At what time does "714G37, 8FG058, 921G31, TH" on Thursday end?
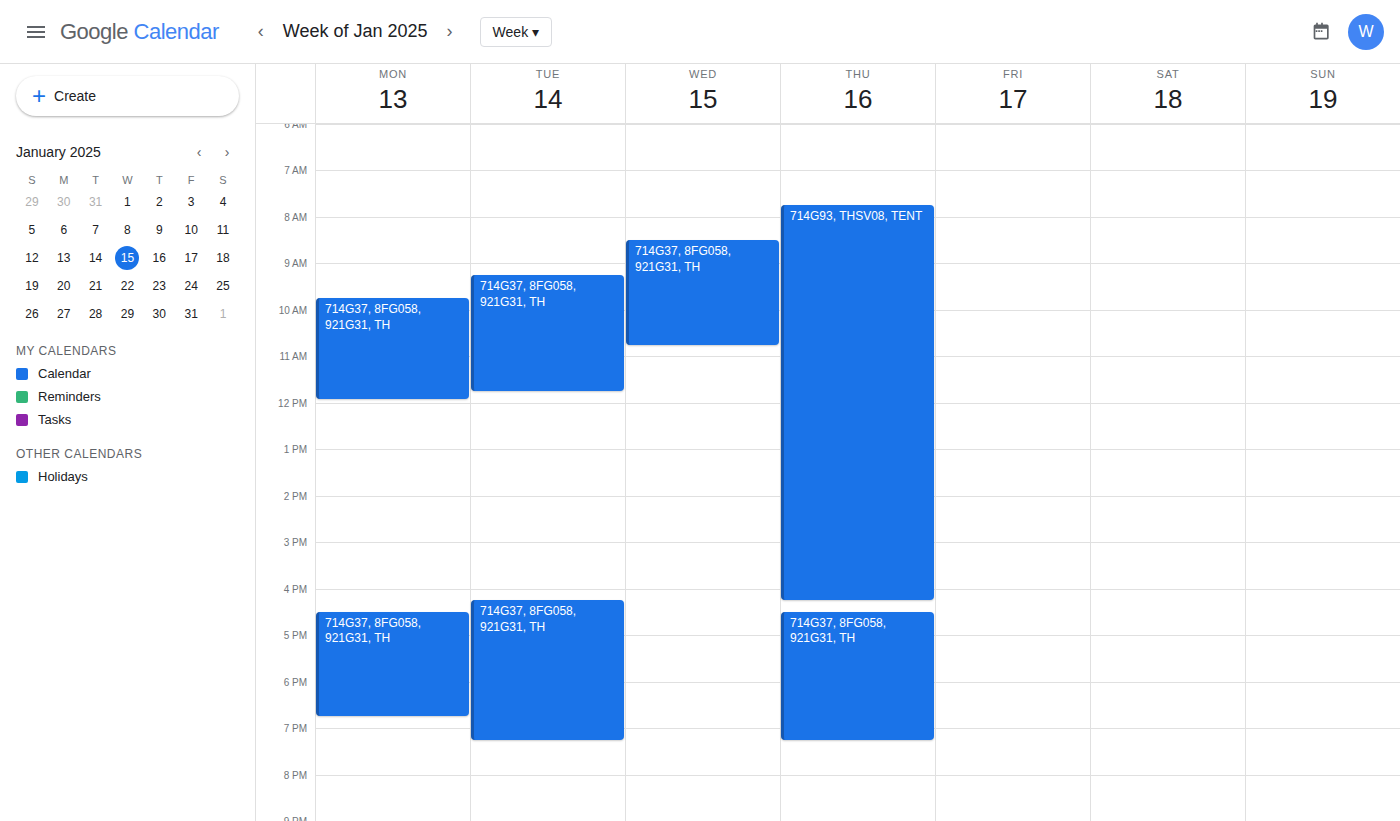
7:15 PM